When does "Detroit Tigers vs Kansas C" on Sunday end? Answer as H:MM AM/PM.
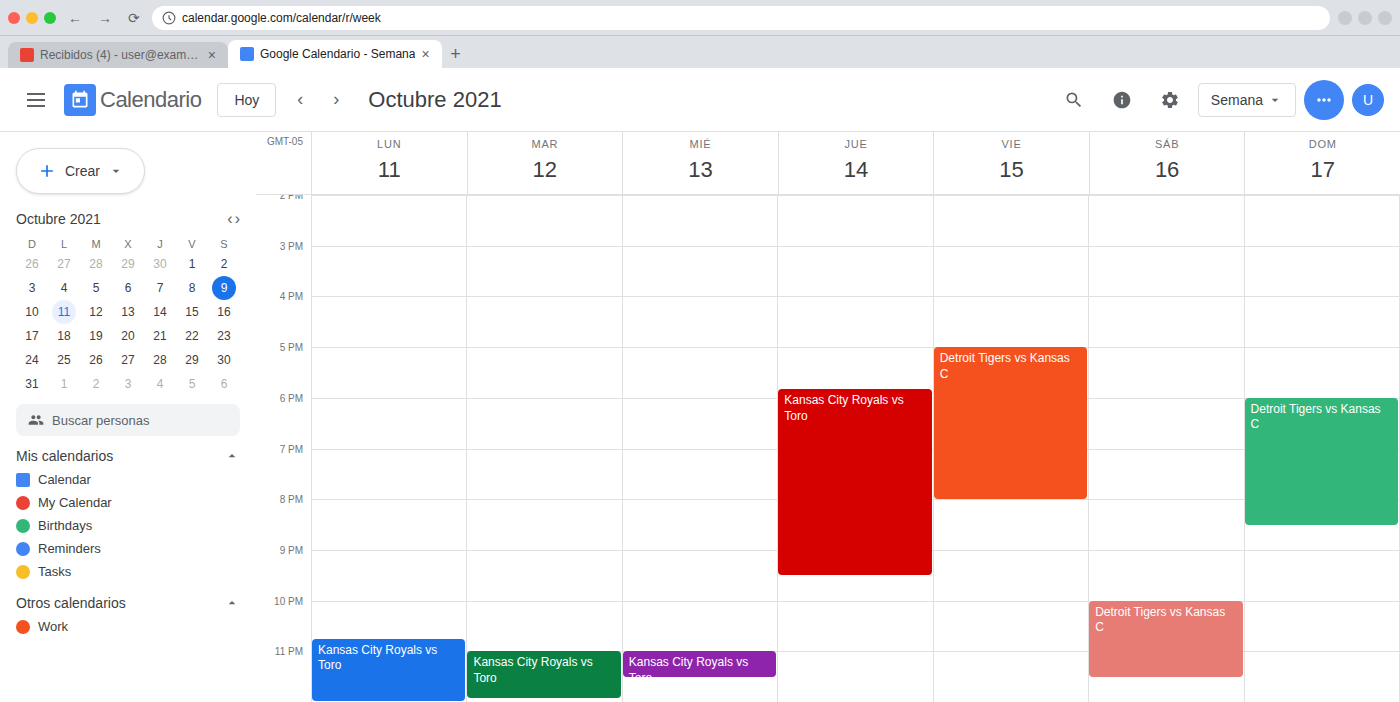
8:30 PM